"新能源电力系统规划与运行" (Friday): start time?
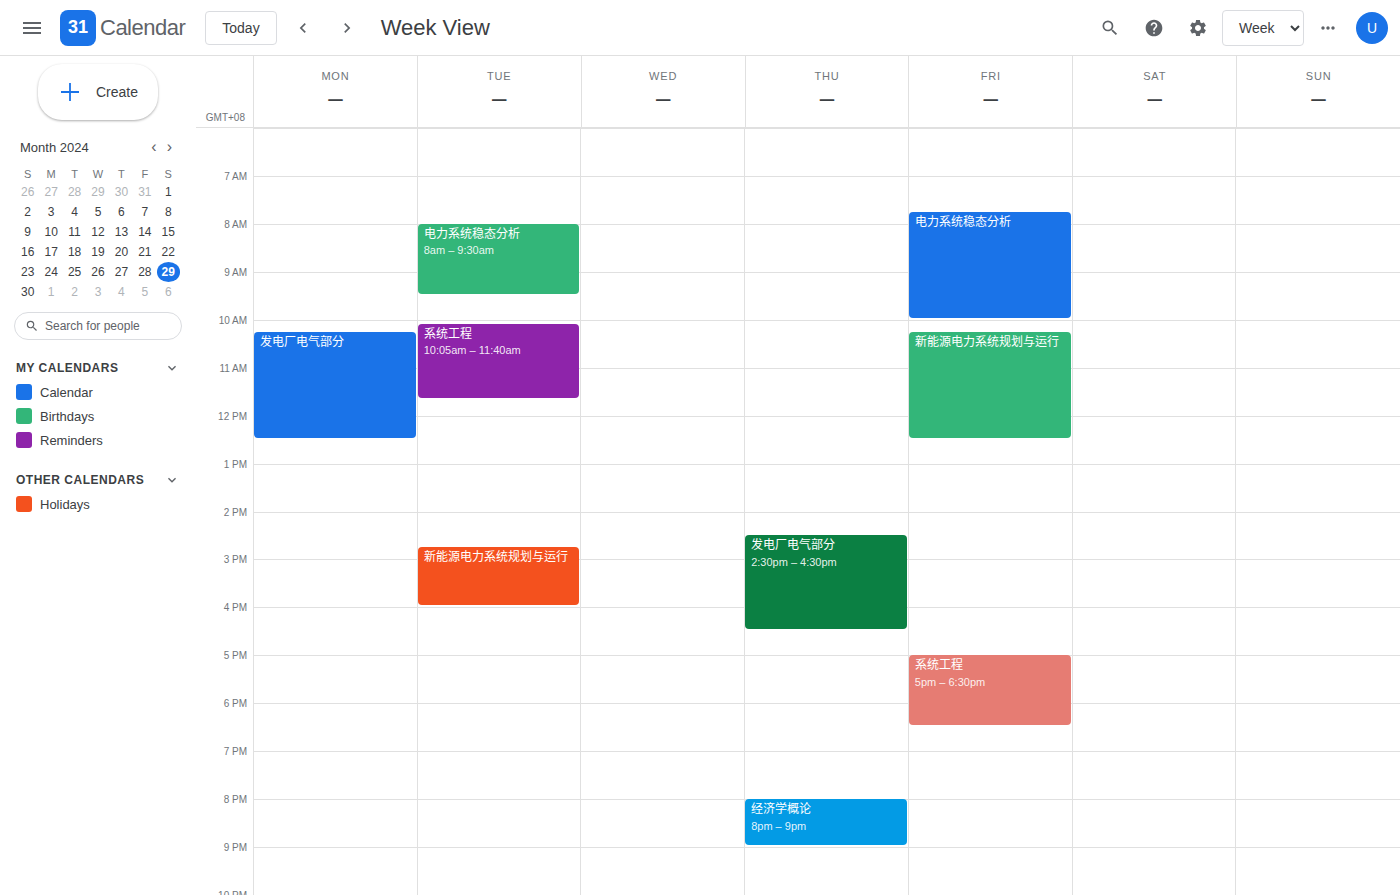
10:15 AM